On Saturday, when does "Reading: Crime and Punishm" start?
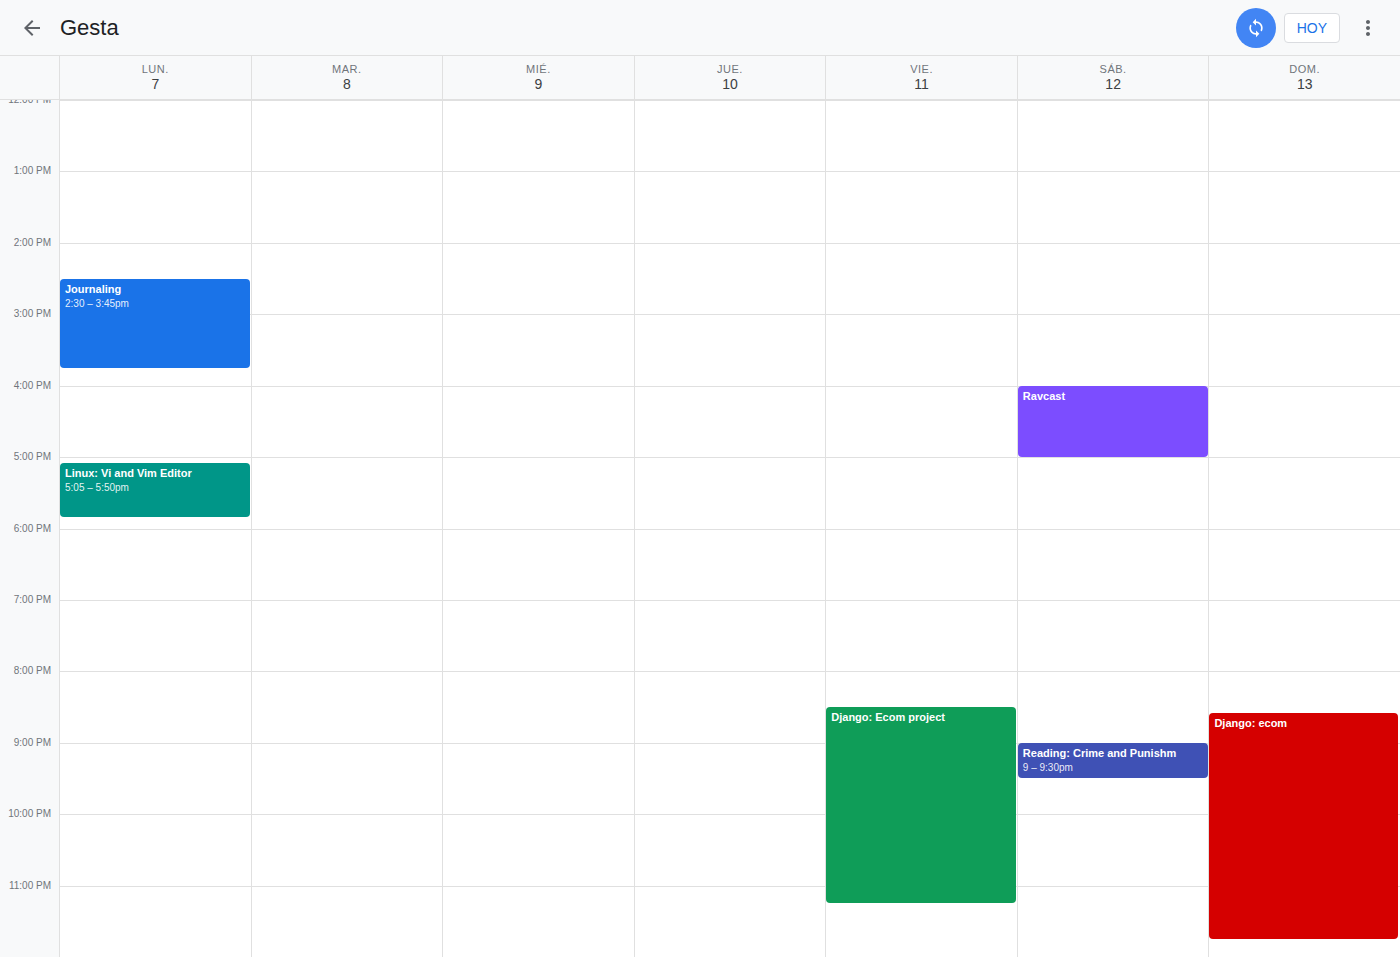
9:00 PM